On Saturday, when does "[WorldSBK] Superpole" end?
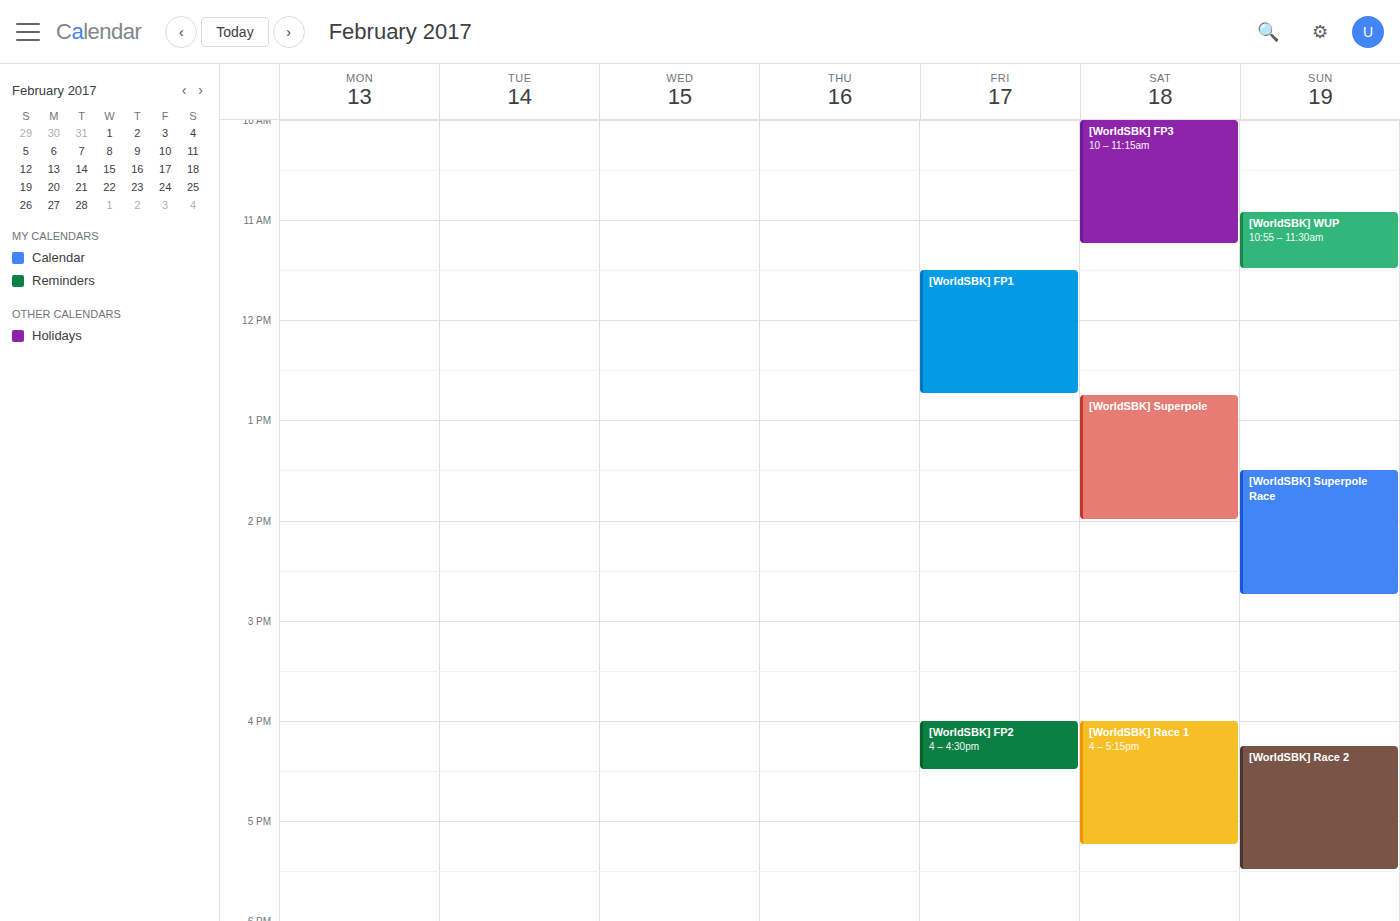
2:00 PM